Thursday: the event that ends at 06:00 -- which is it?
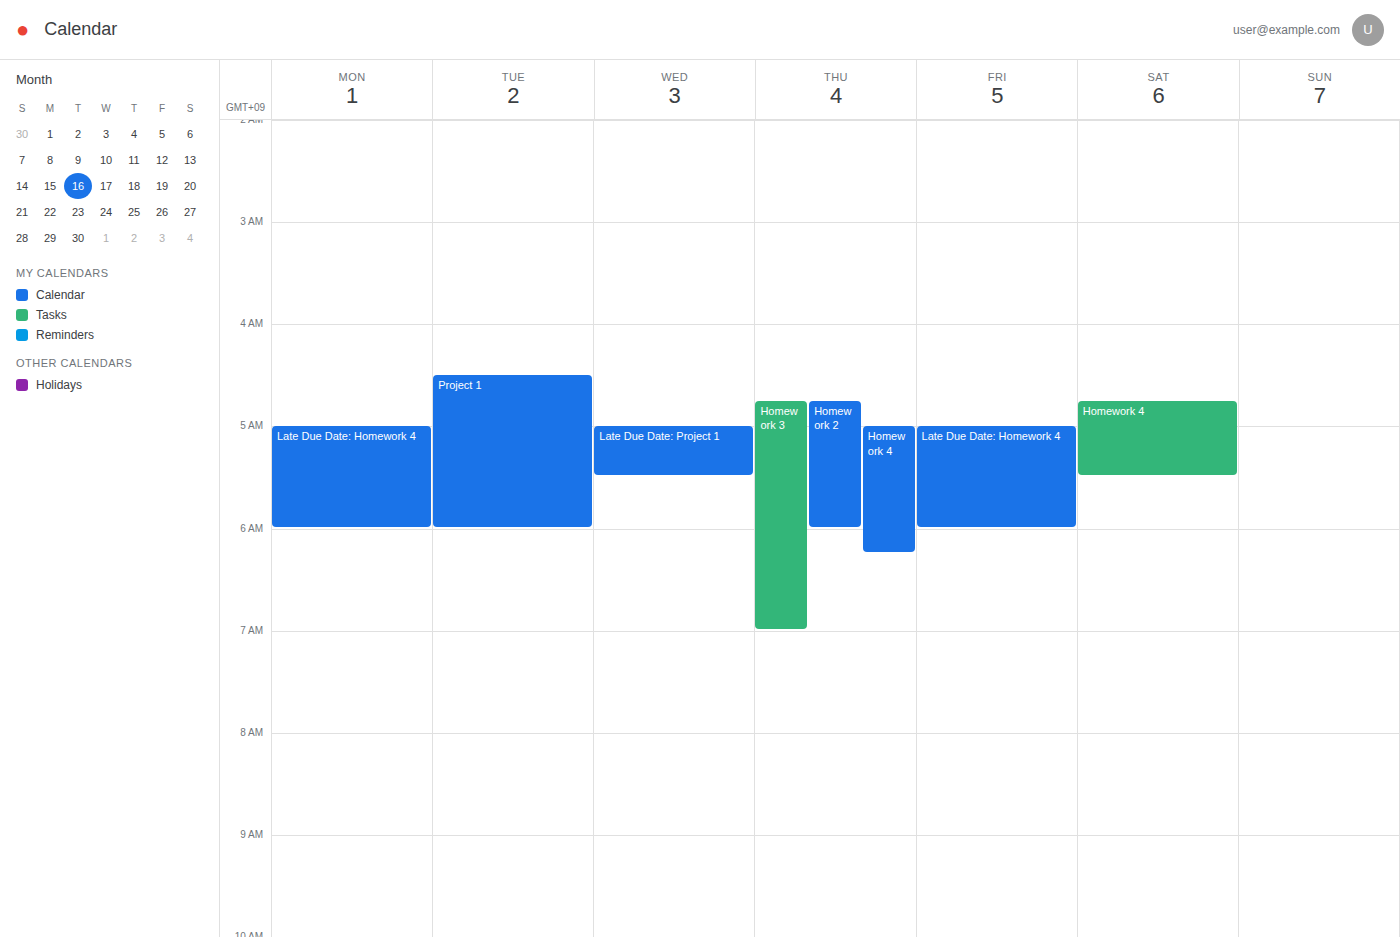
"Homework 2"